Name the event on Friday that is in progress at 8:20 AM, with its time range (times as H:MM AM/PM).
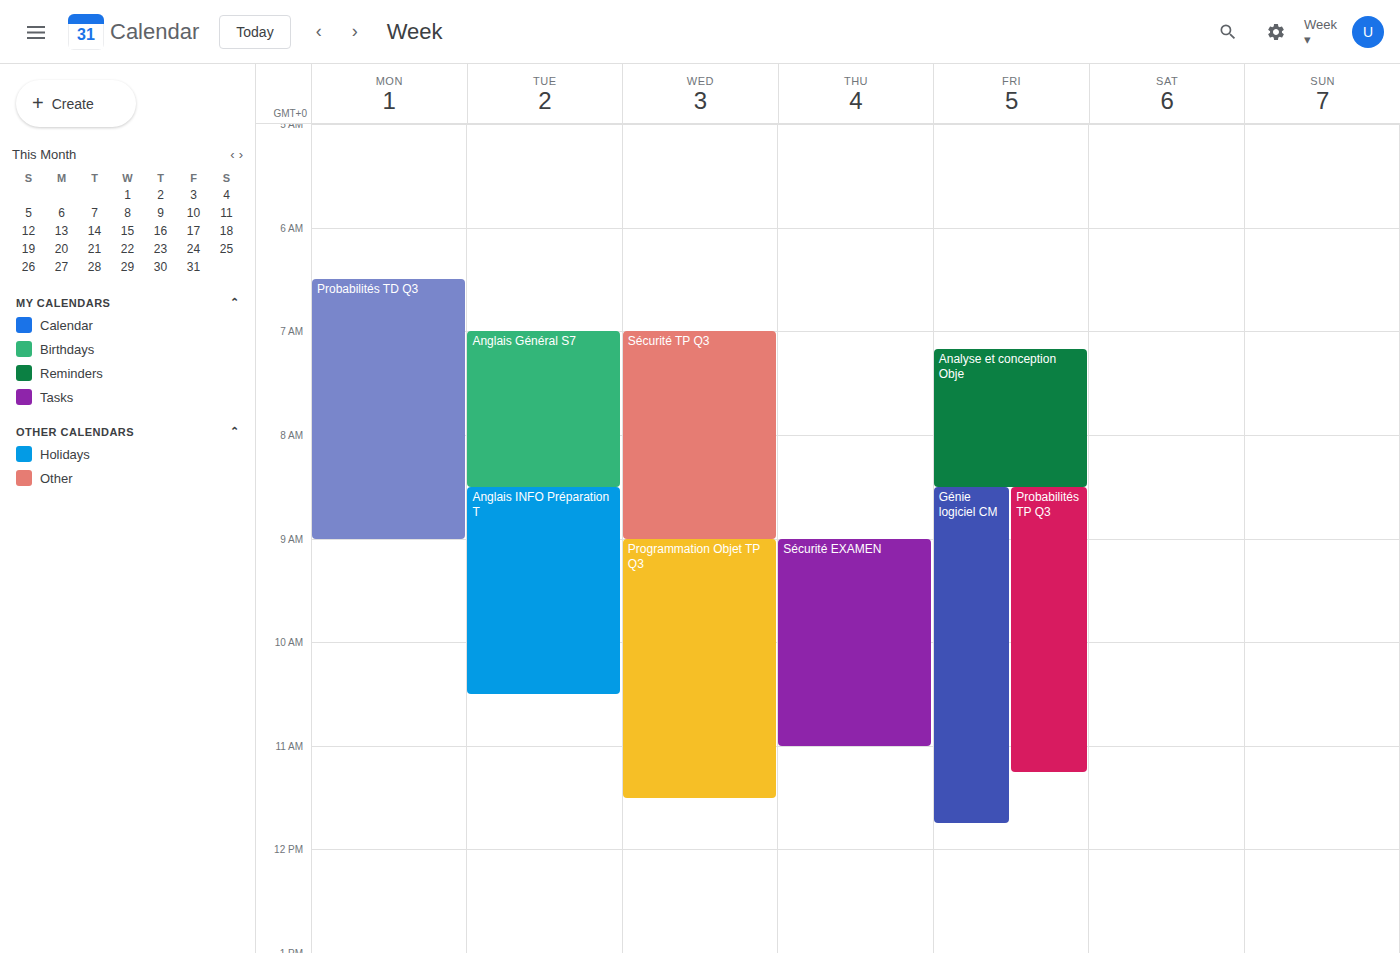
"Analyse et conception Obje", 7:10 AM to 8:30 AM